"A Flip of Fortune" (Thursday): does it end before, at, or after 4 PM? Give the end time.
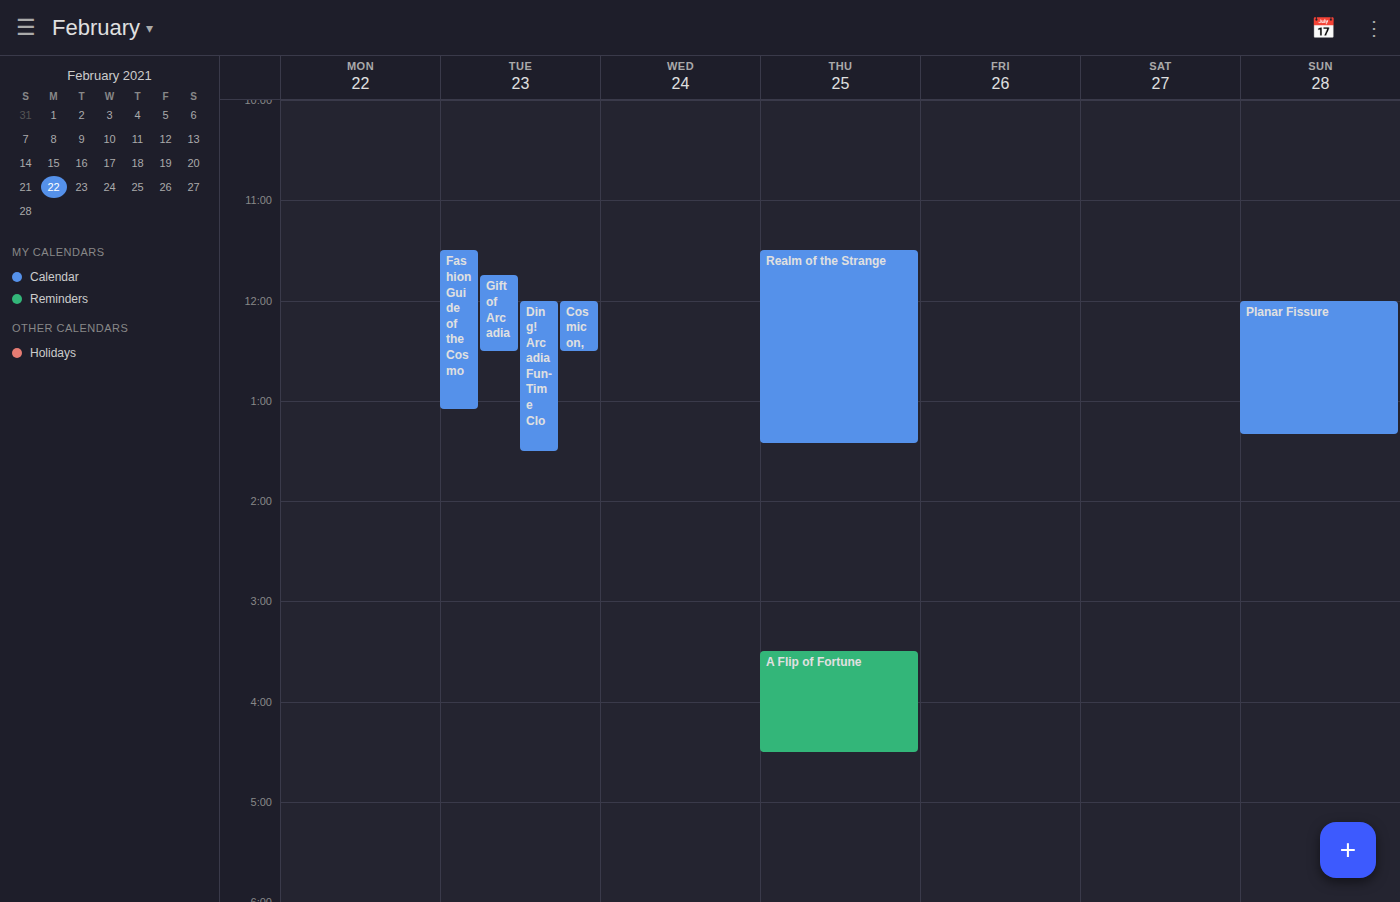
4:30 PM -- after 4 PM, 30 minutes below the 4 PM line.